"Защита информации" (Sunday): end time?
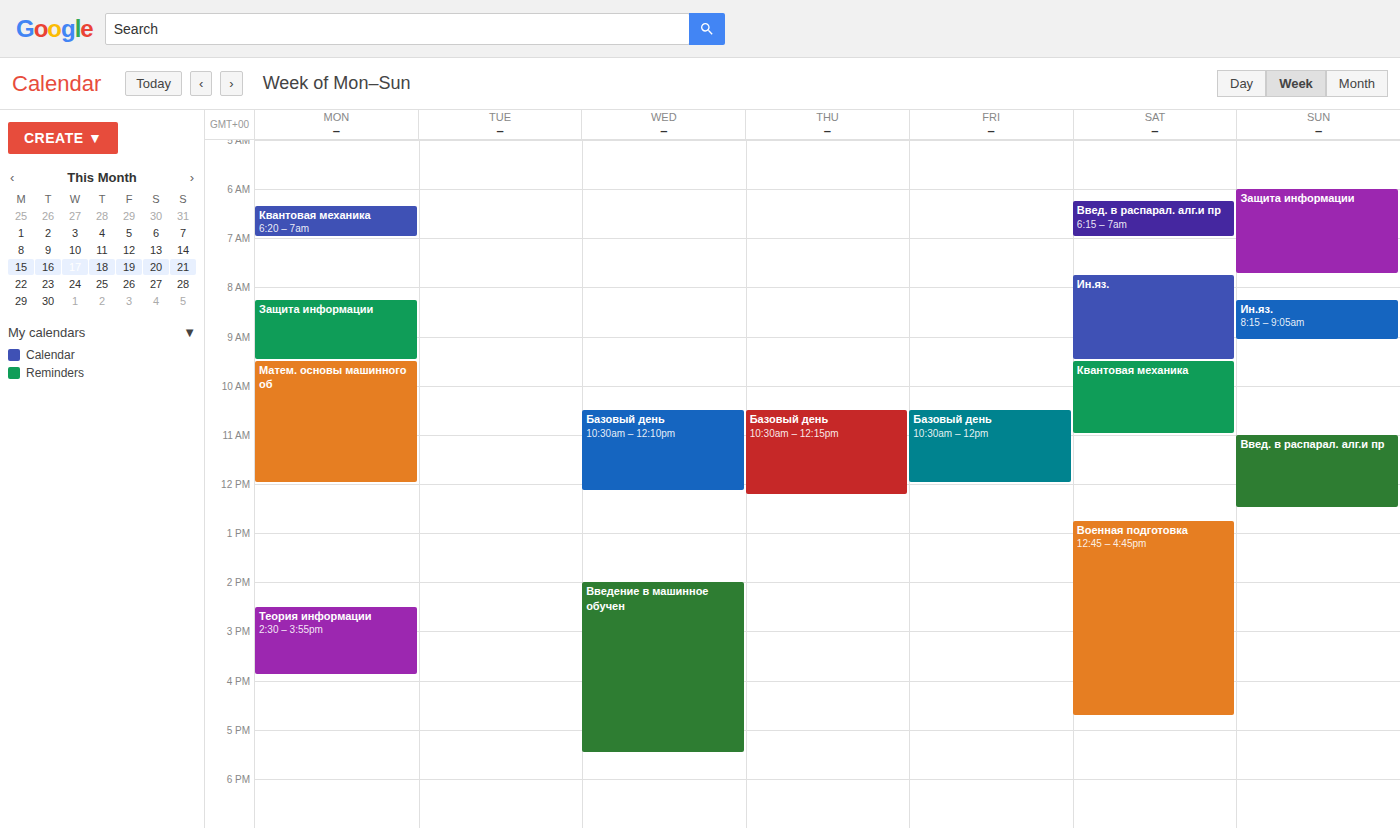
7:45 AM